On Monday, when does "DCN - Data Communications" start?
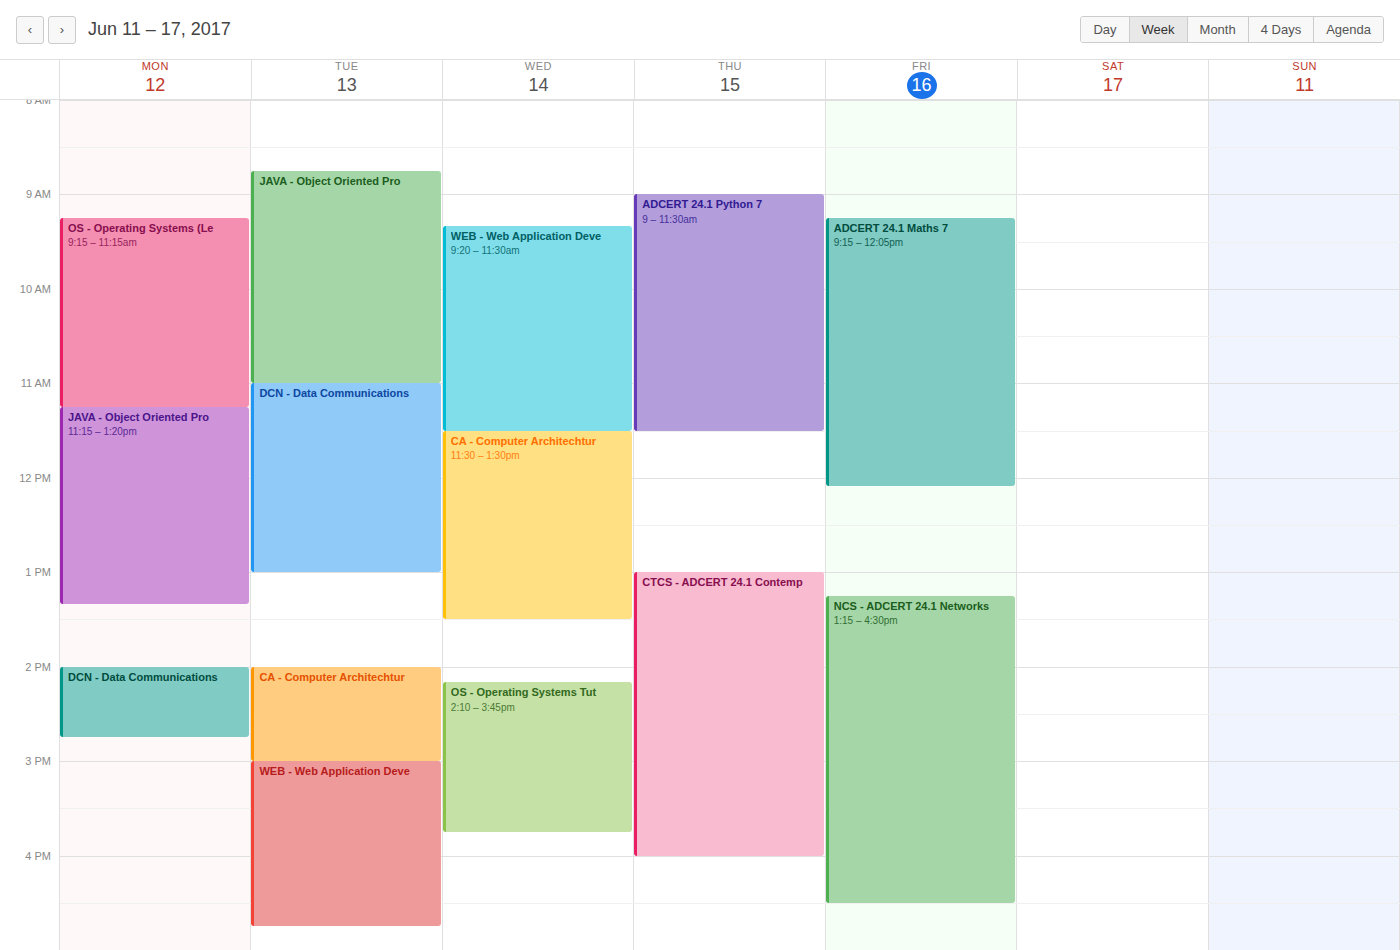
2:00 PM